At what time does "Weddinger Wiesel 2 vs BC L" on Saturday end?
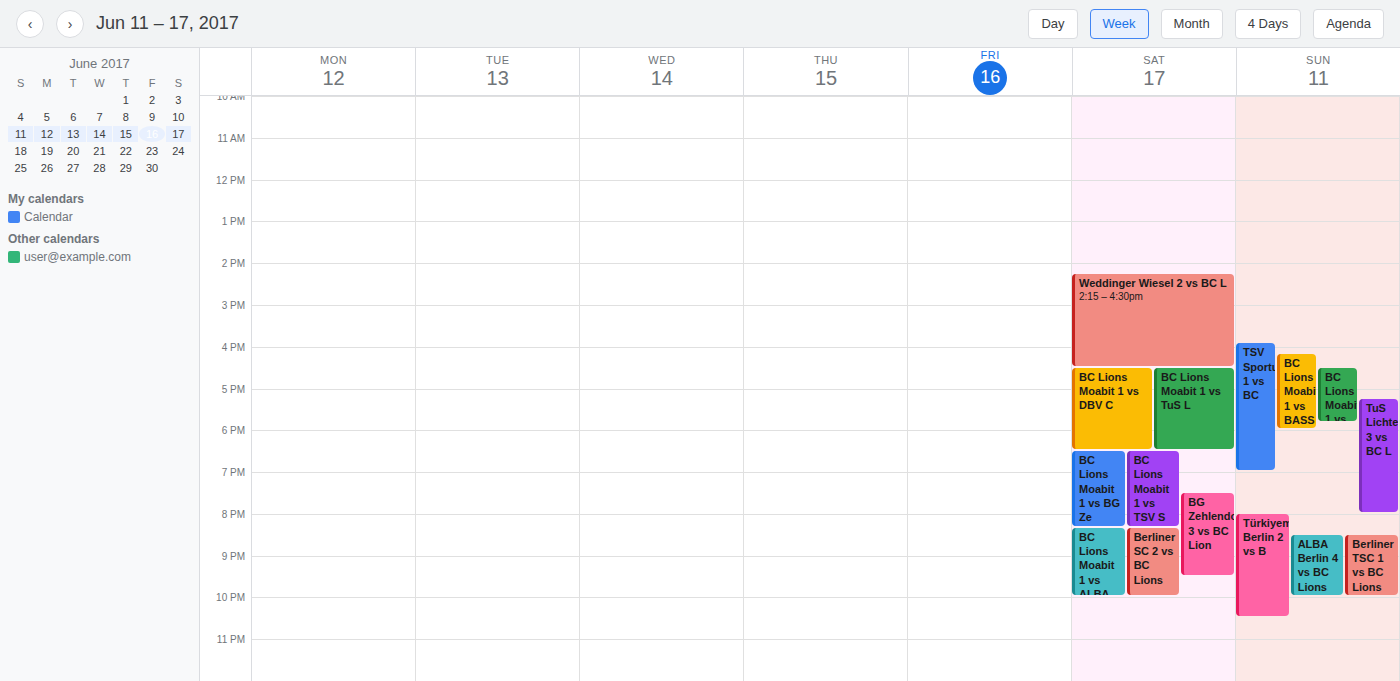
4:30 PM